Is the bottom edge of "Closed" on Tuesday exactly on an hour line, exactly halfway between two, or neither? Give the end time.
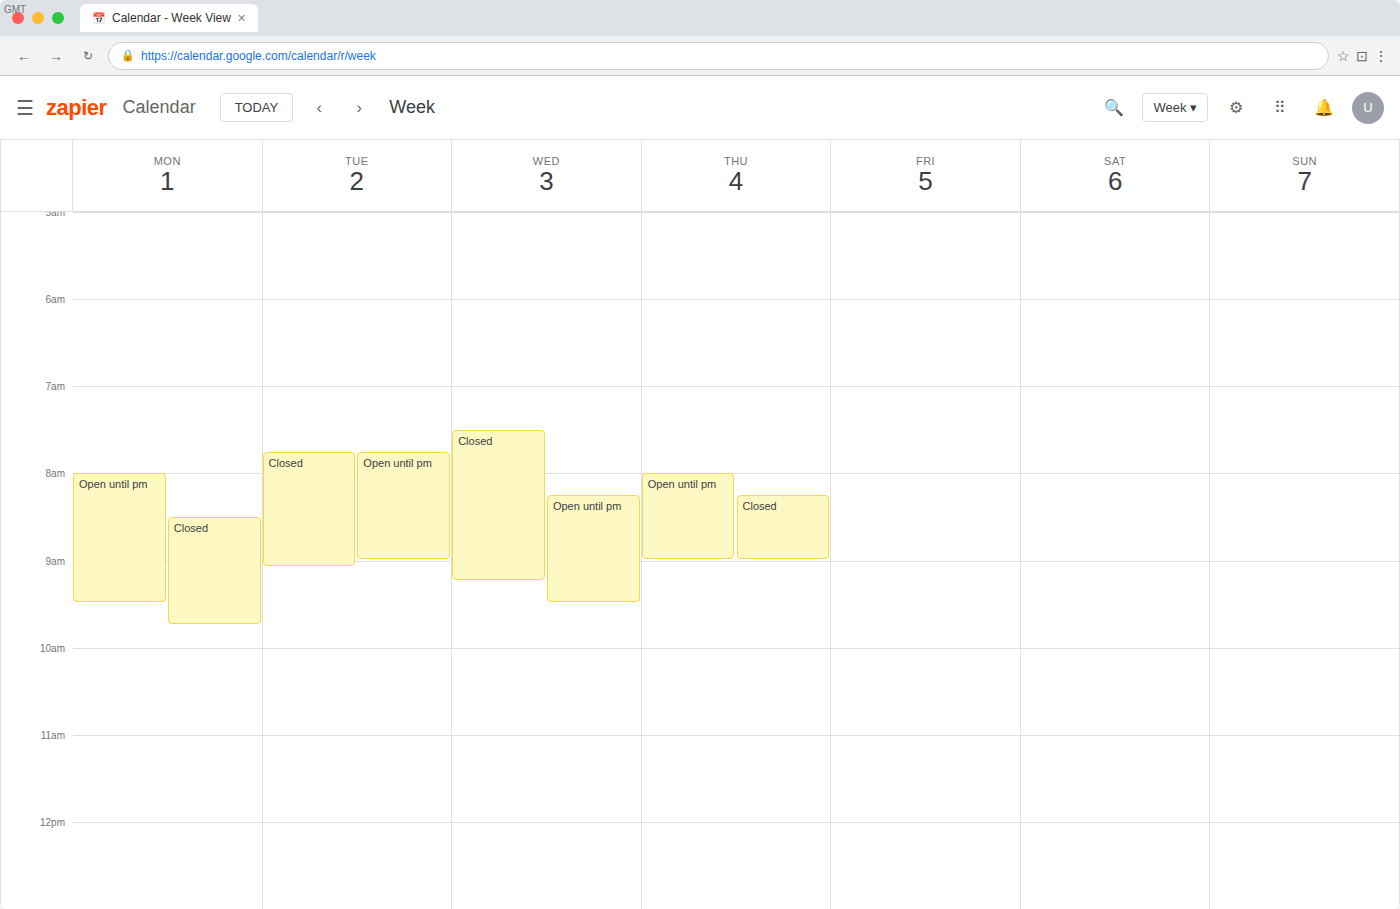
9:05 AM -- neither: 5 minutes below the 9 AM line and 55 minutes above the 10 AM line.